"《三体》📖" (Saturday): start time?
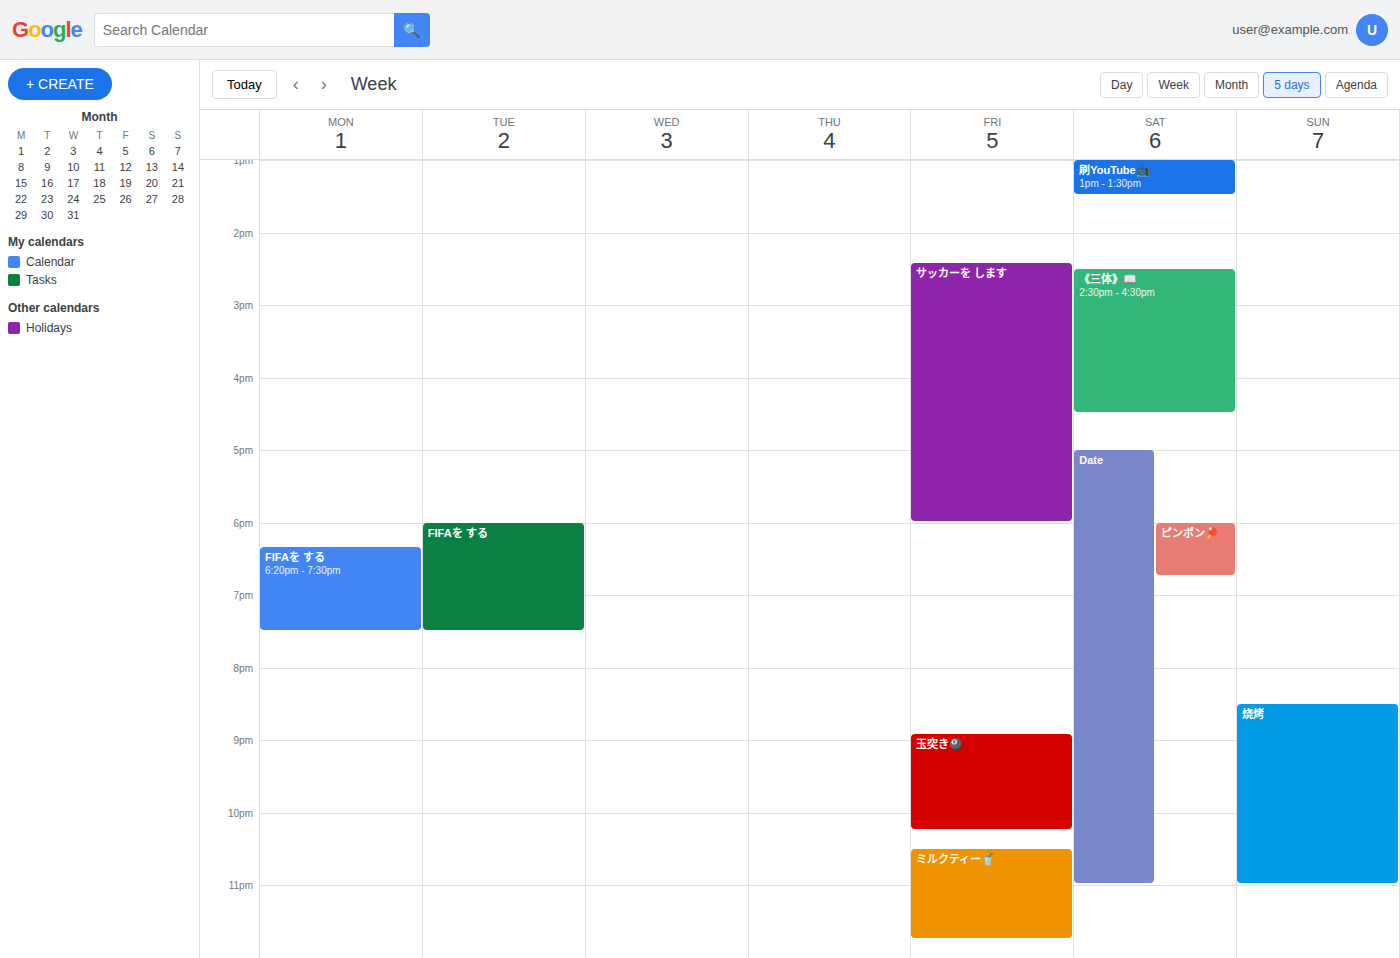
2:30 PM